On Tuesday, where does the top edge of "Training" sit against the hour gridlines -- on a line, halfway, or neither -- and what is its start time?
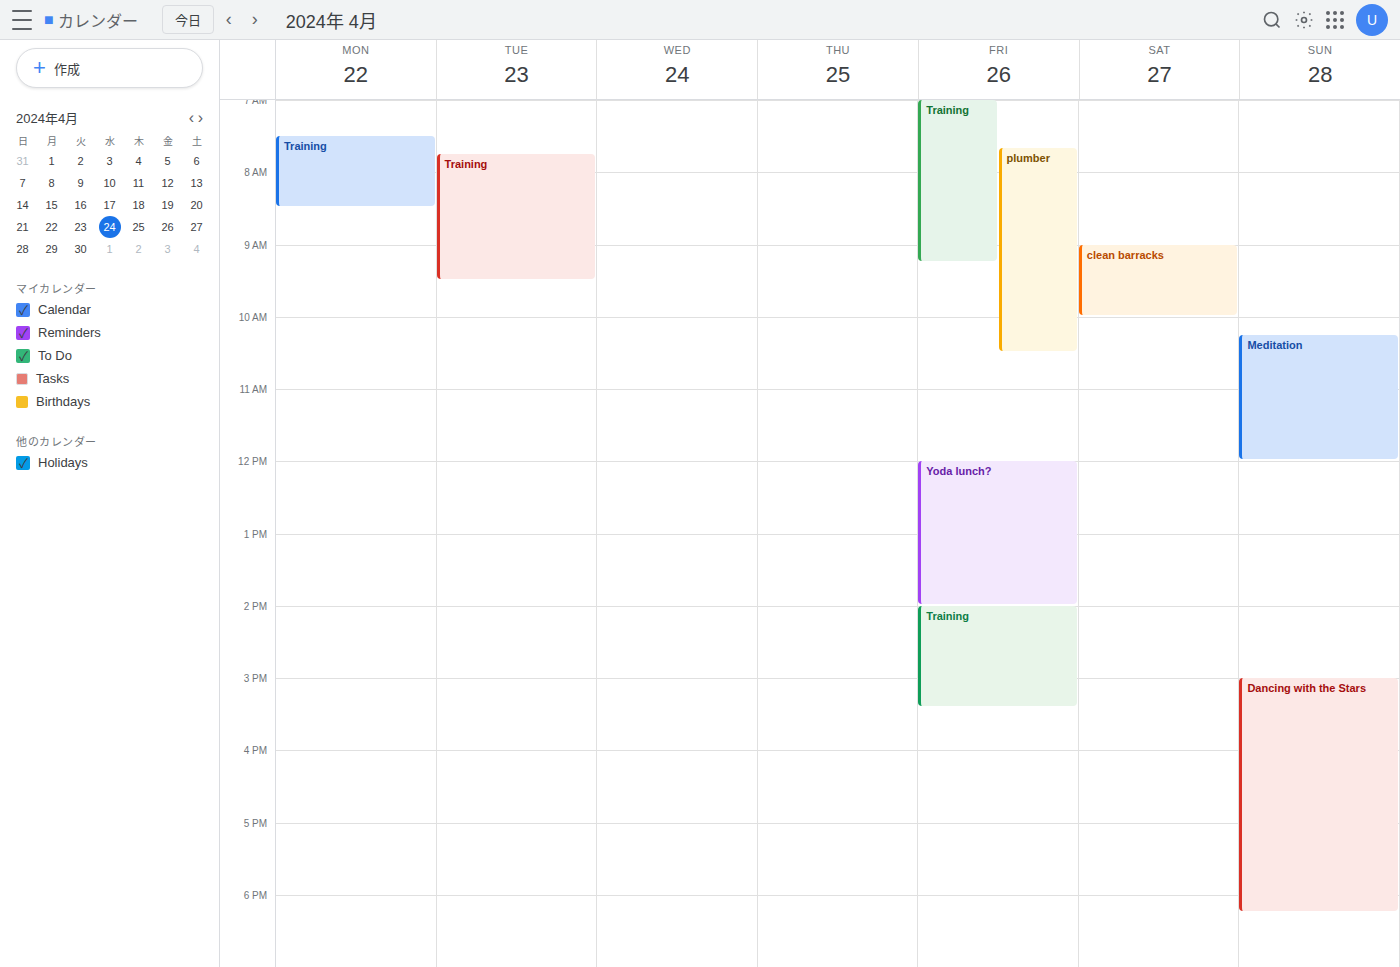
7:45 AM -- neither: three quarters of the way from the 7 AM line to the 8 AM line.